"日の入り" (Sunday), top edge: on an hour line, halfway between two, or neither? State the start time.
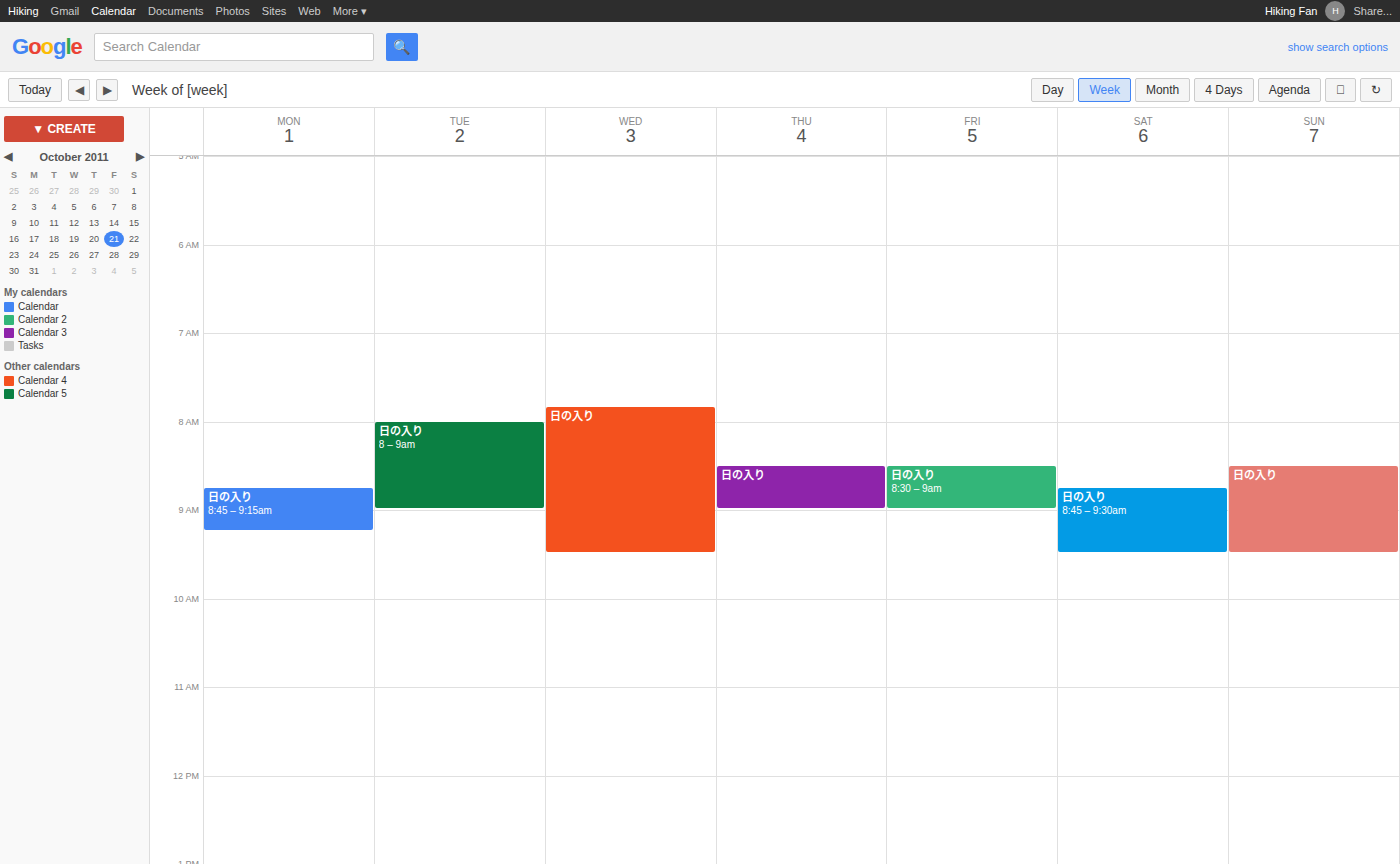
8:30 AM -- halfway between the 8 AM and 9 AM lines.